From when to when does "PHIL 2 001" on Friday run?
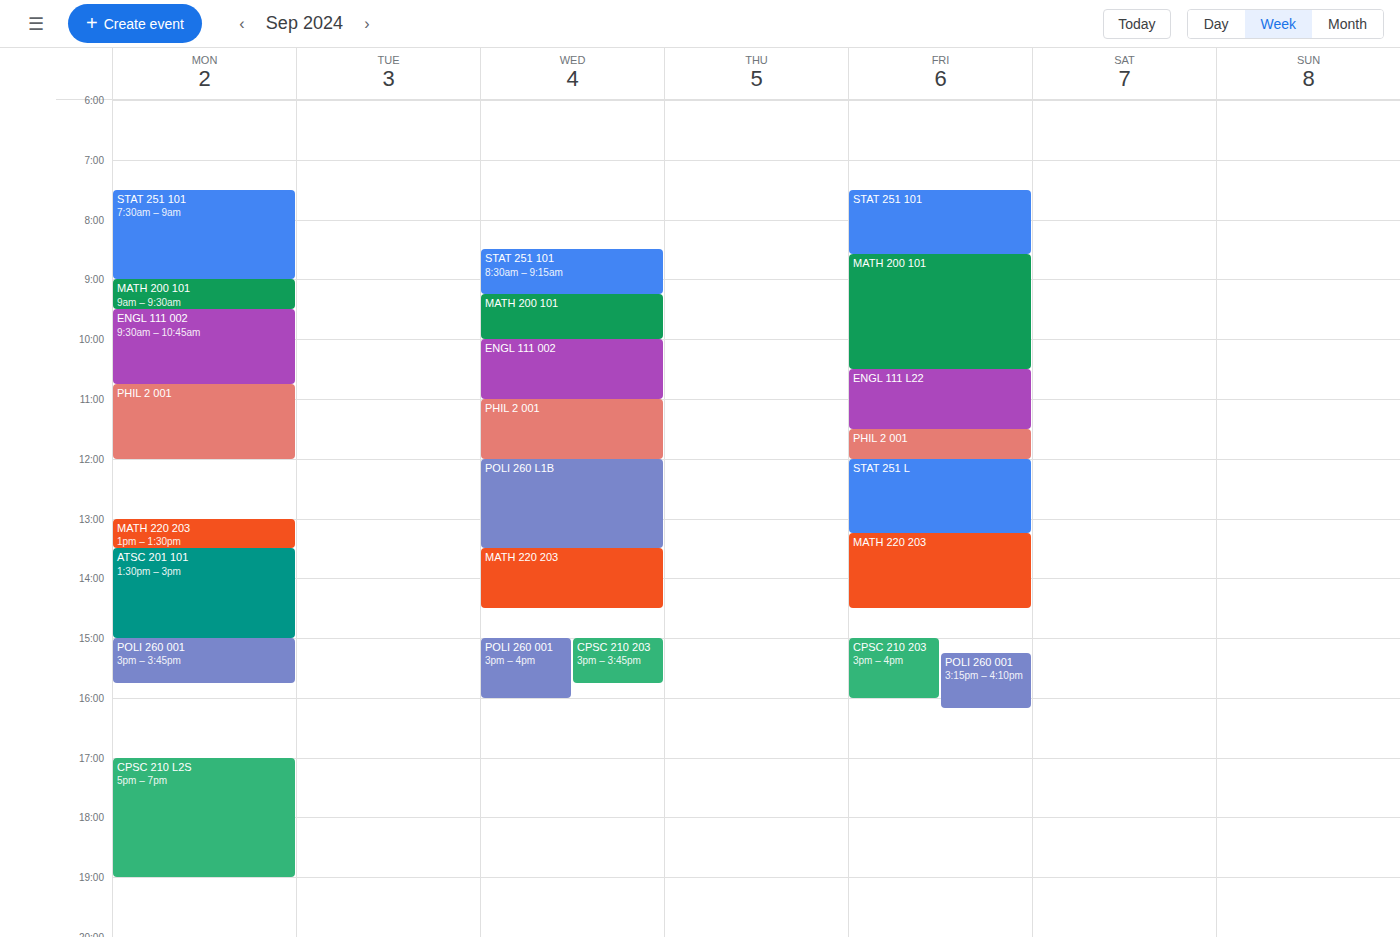
11:30 AM to 12:00 PM